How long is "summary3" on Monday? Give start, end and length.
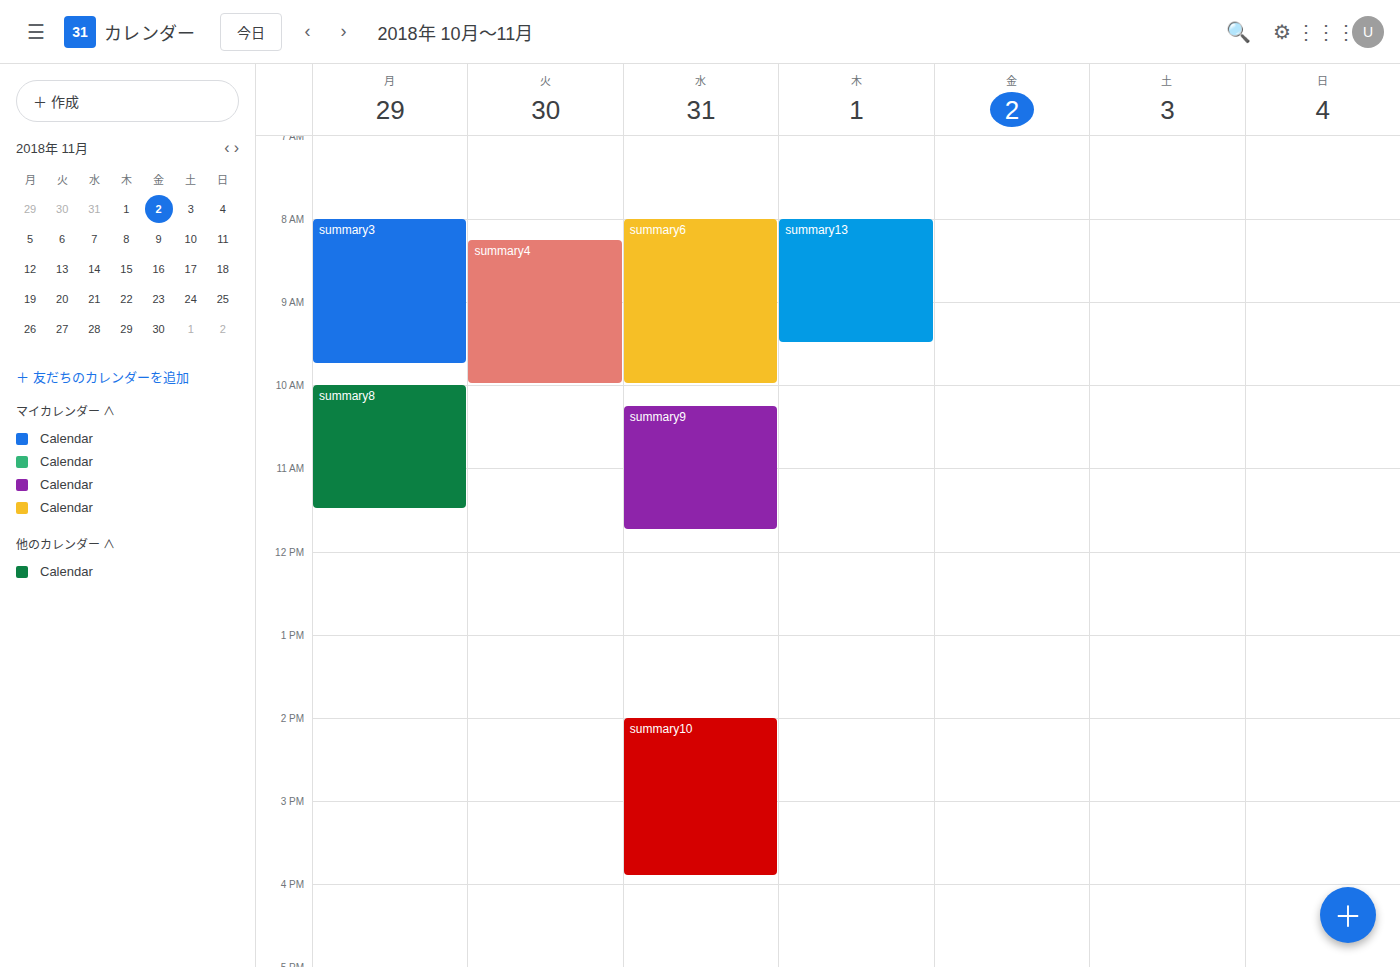
8:00 AM to 9:45 AM, 1 hour 45 minutes